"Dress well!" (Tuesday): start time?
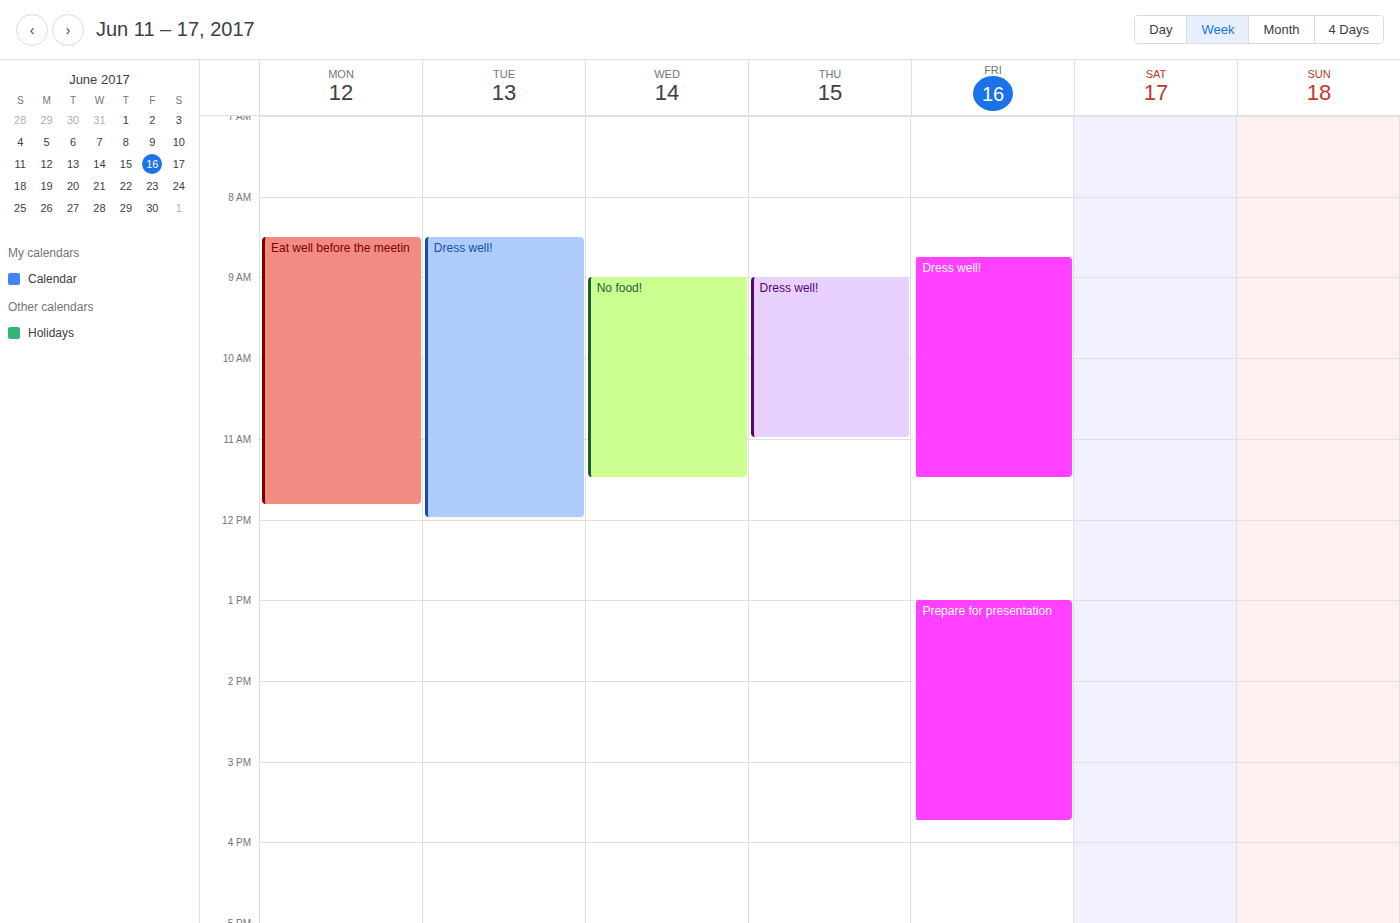
8:30 AM